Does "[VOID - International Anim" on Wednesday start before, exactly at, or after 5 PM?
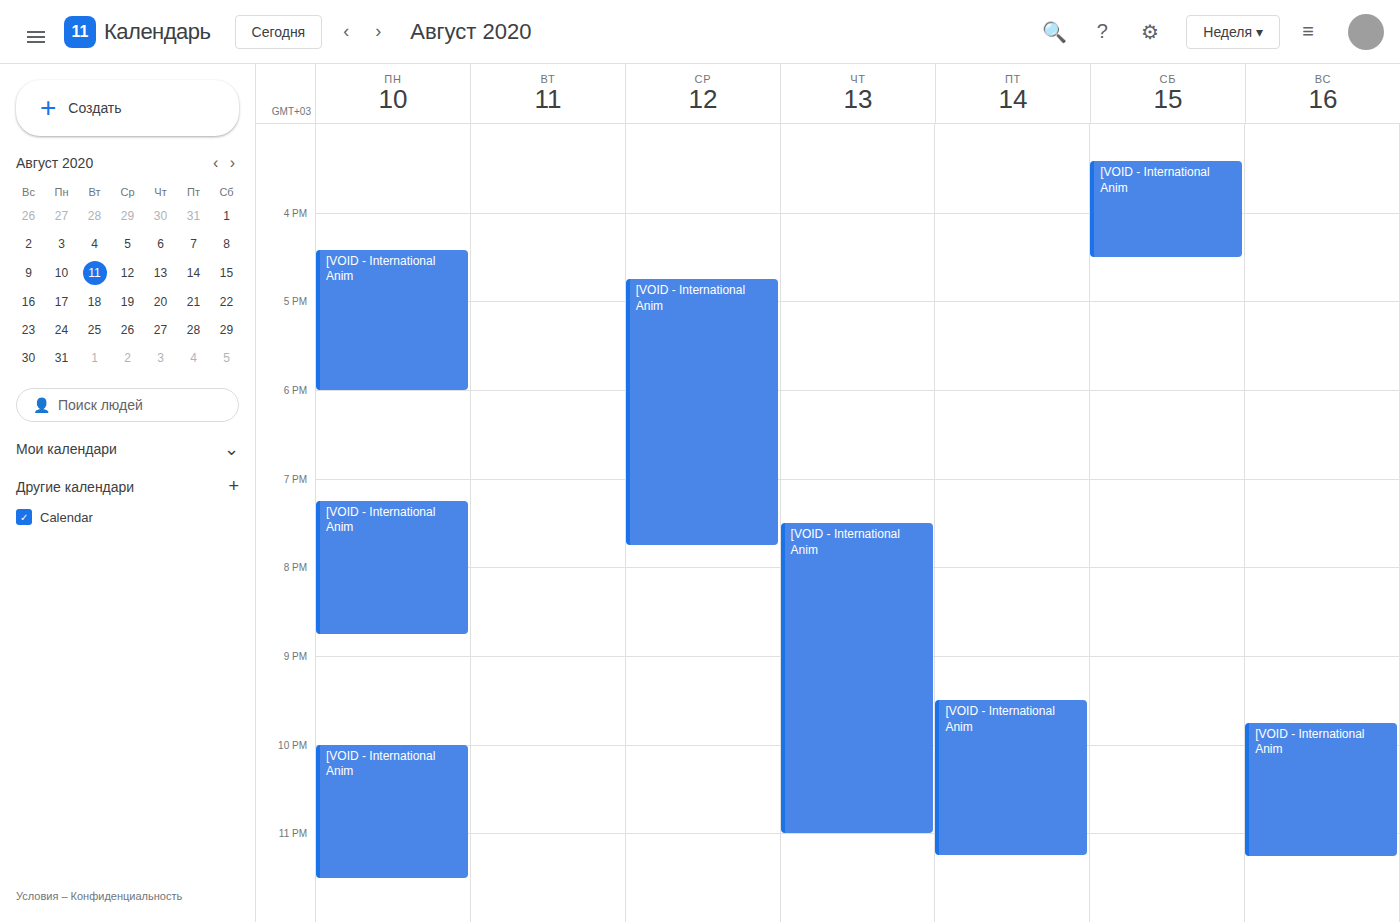
4:45 PM -- before 5 PM, 15 minutes above the 5 PM line.